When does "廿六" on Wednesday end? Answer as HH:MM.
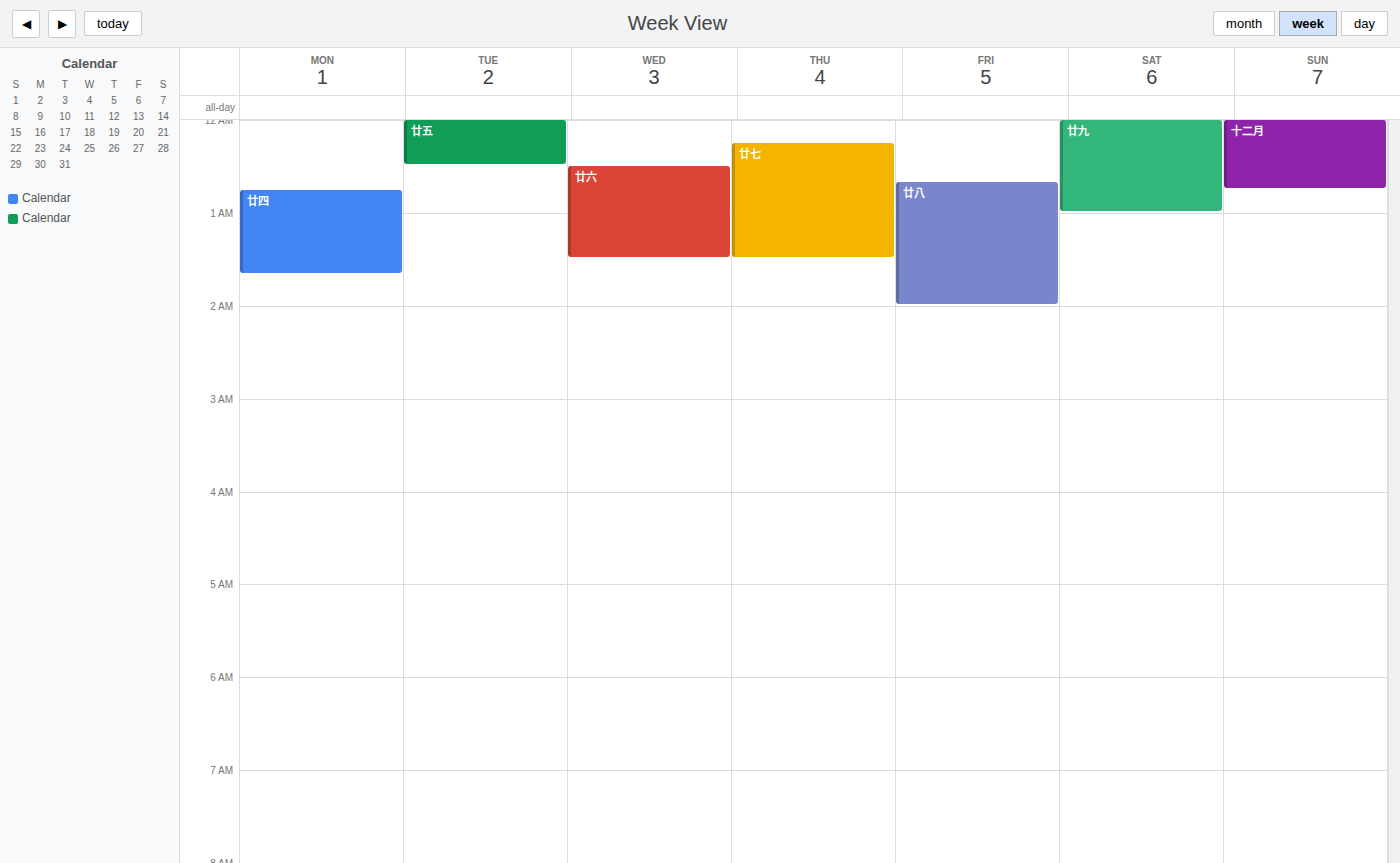
01:30